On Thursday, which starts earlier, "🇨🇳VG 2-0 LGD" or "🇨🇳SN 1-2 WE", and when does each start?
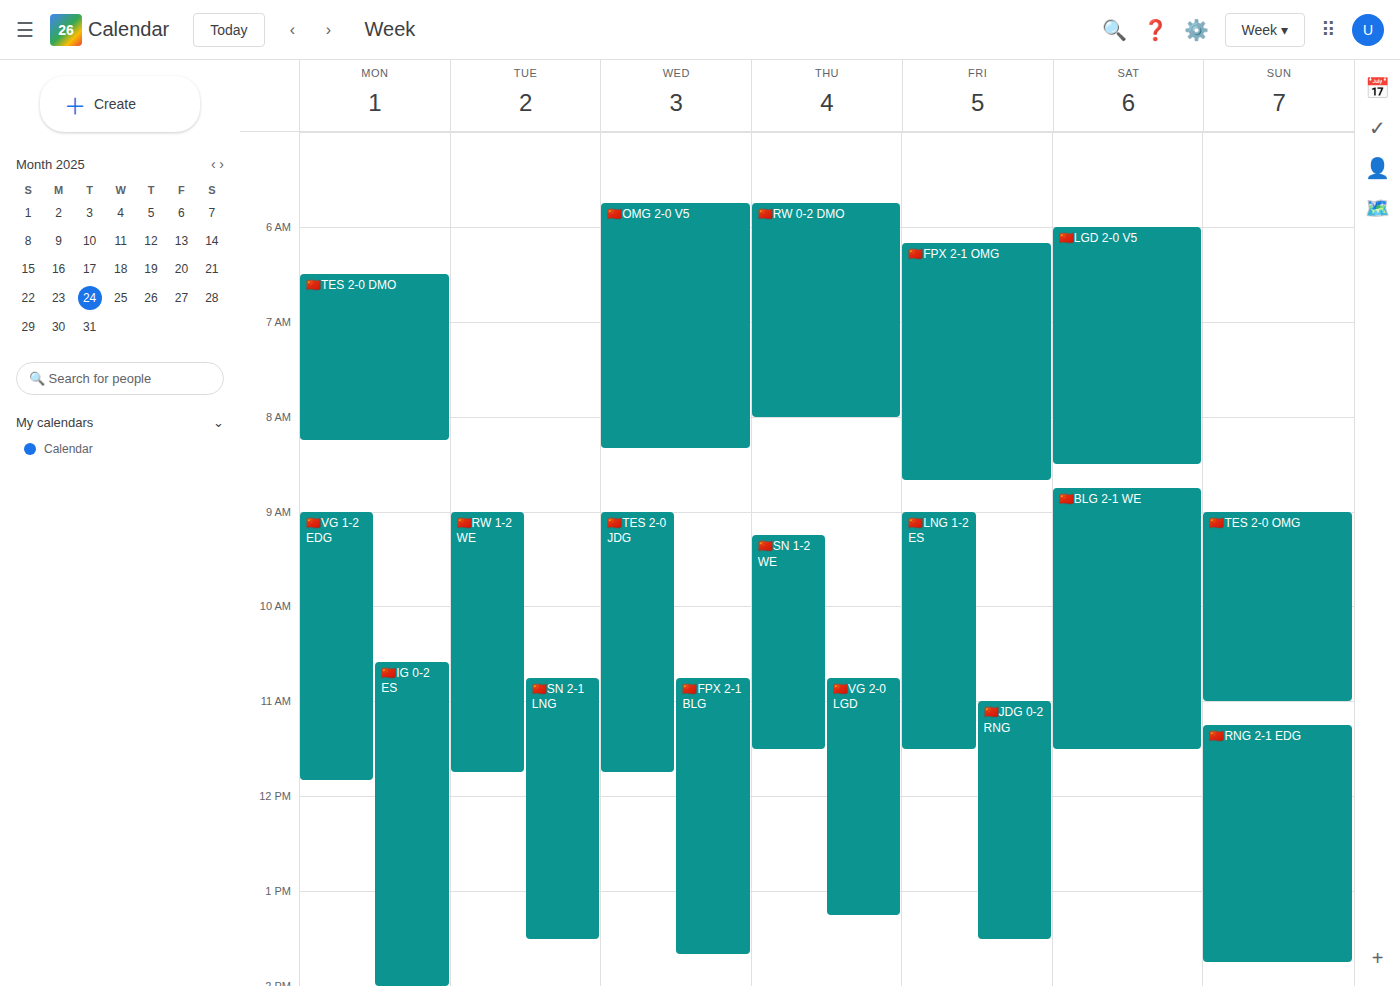
"🇨🇳SN 1-2 WE" 9:15 AM; "🇨🇳VG 2-0 LGD" 10:45 AM.